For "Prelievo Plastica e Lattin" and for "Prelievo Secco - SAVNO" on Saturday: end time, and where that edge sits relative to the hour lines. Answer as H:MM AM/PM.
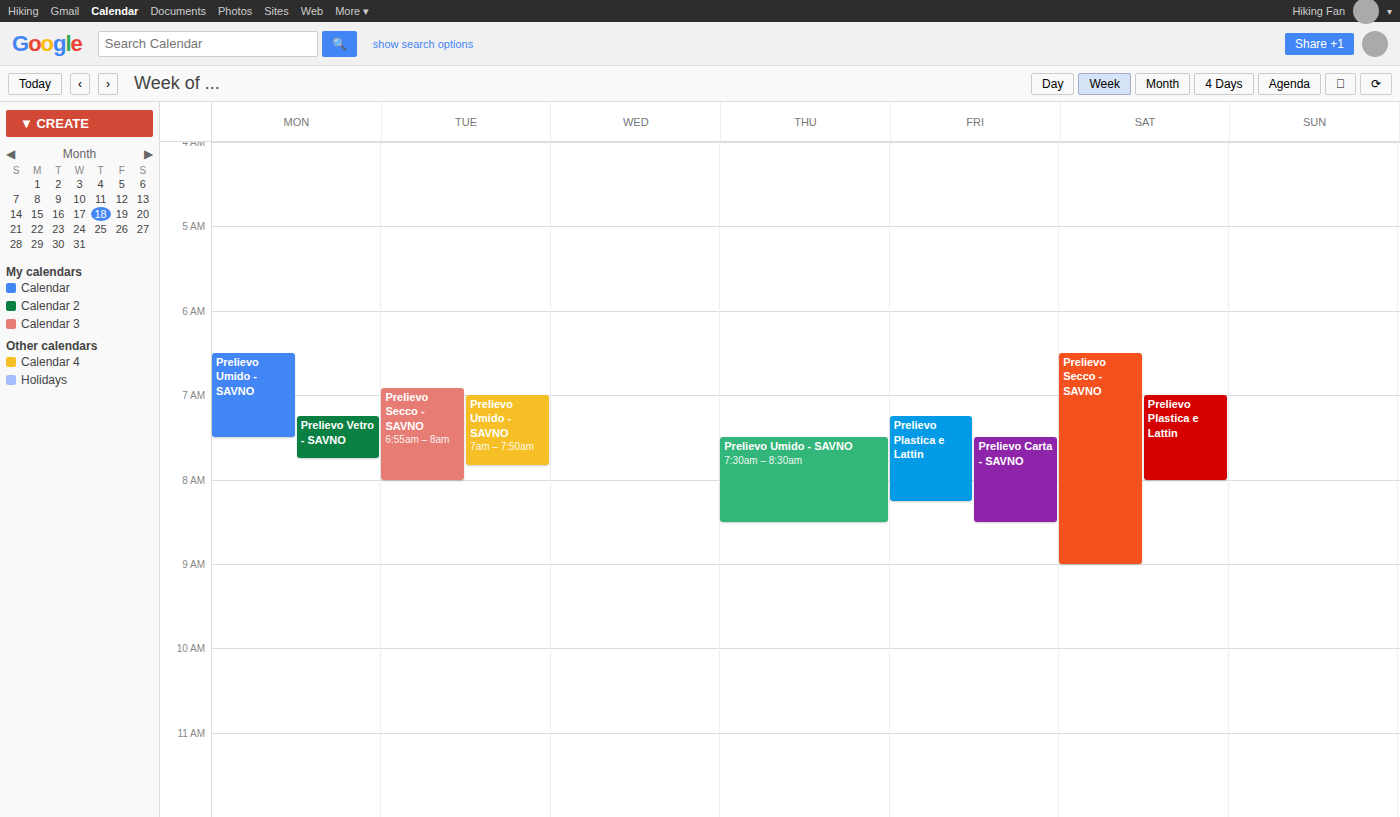
"Prelievo Plastica e Lattin": 8:00 AM, exactly on the 8 AM line. "Prelievo Secco - SAVNO": 9:00 AM, exactly on the 9 AM line.